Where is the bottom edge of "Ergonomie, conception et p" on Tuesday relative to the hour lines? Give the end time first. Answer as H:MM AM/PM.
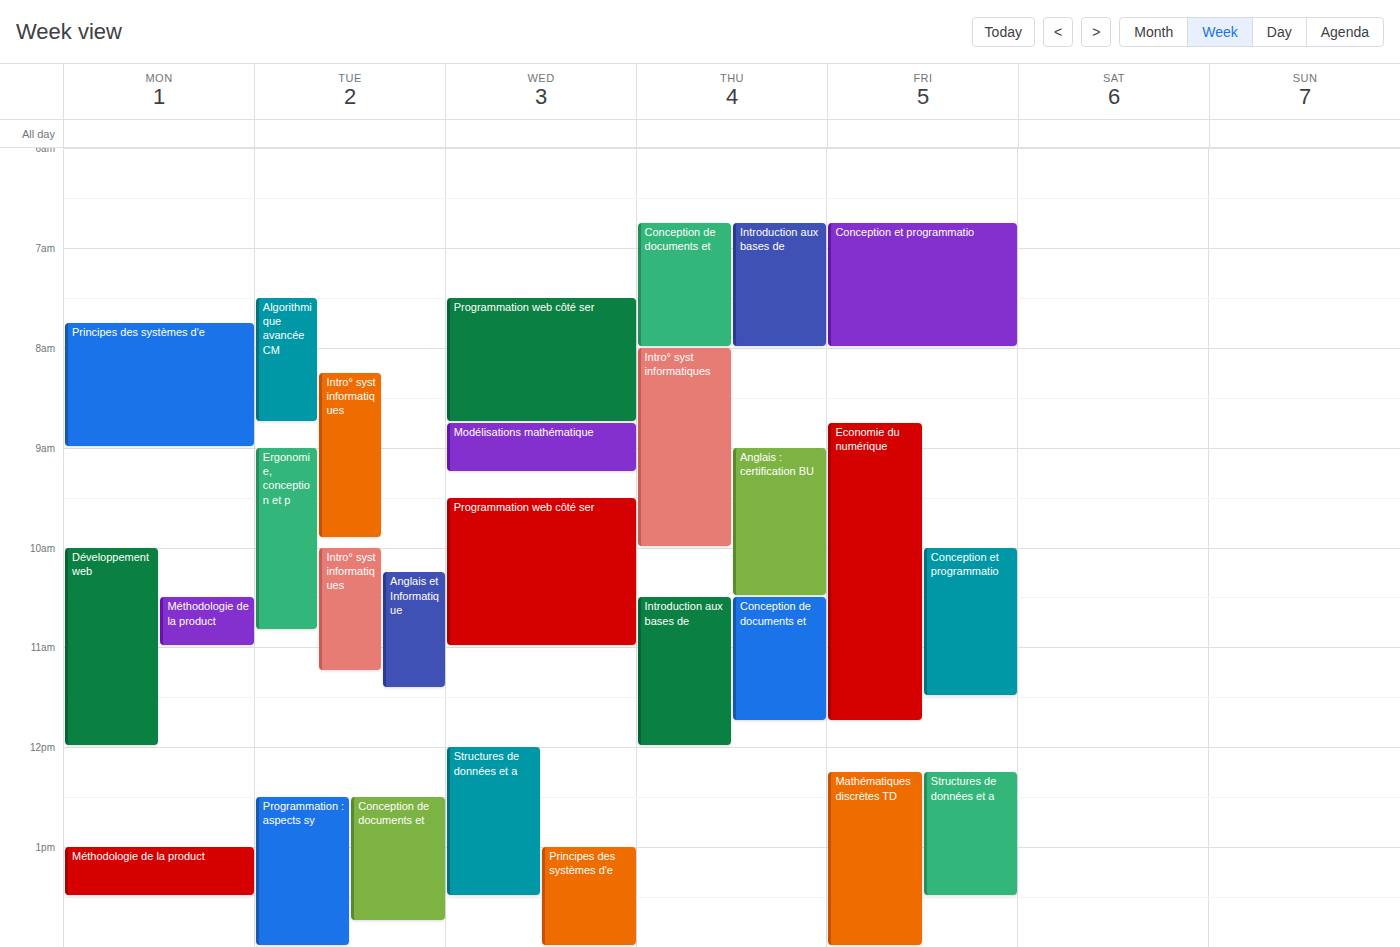
10:50 AM -- neither: 50 minutes below the 10 AM line and 10 minutes above the 11 AM line.